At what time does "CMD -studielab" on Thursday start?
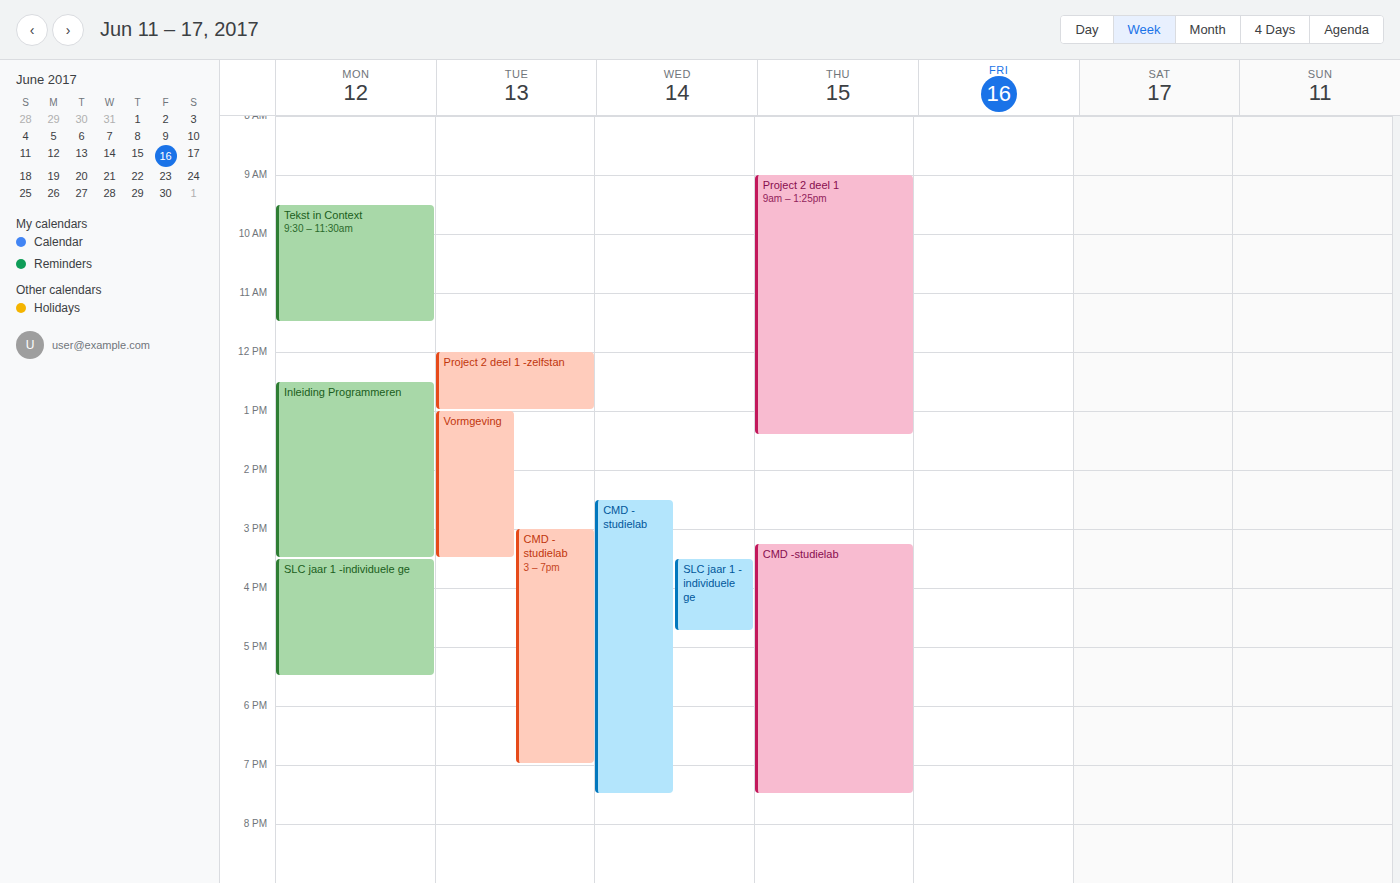
3:15 PM